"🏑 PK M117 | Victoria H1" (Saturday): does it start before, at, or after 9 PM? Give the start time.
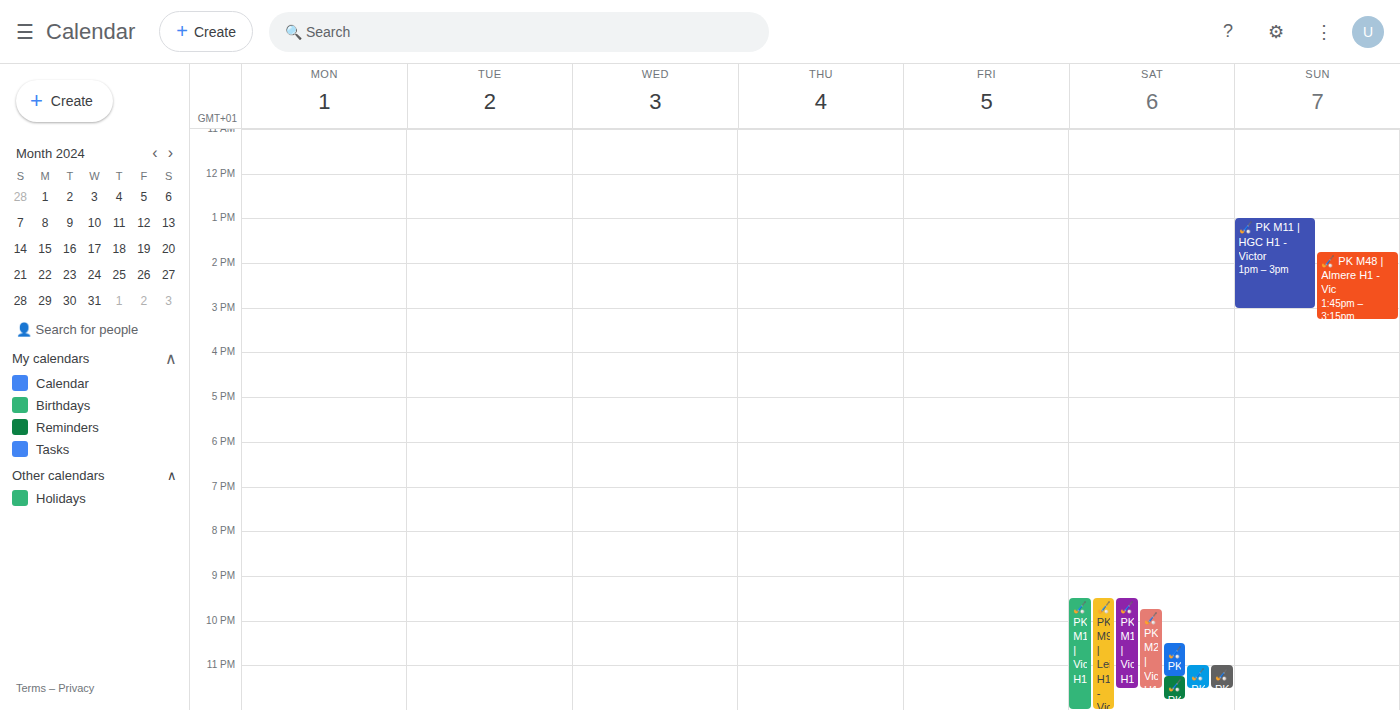
9:30 PM -- after 9 PM, 30 minutes below the 9 PM line.